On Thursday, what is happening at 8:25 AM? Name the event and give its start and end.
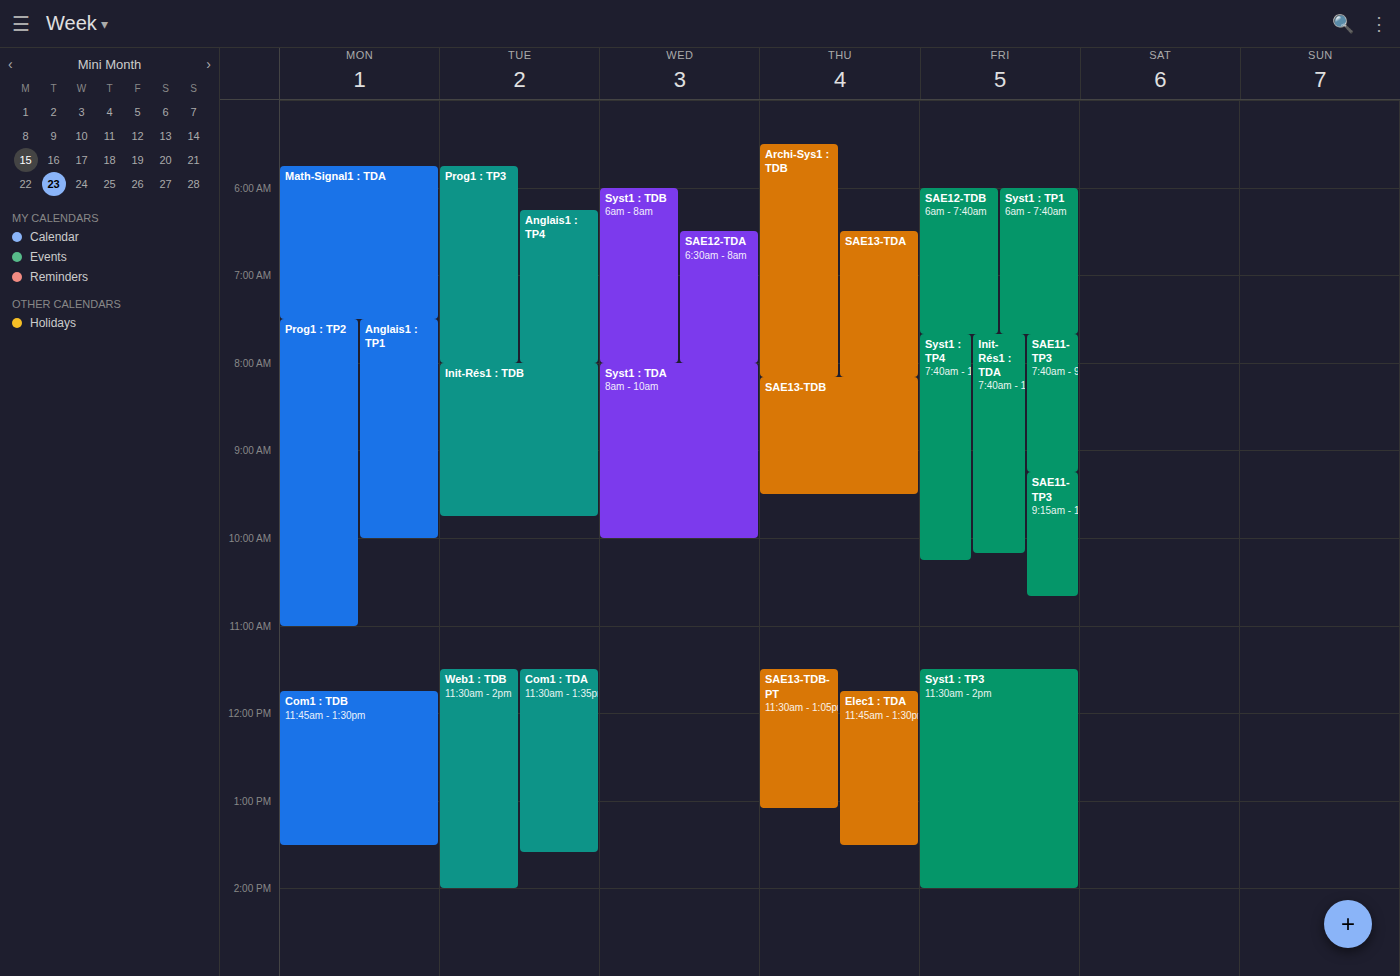
"SAE13-TDB", 8:10 AM to 9:30 AM